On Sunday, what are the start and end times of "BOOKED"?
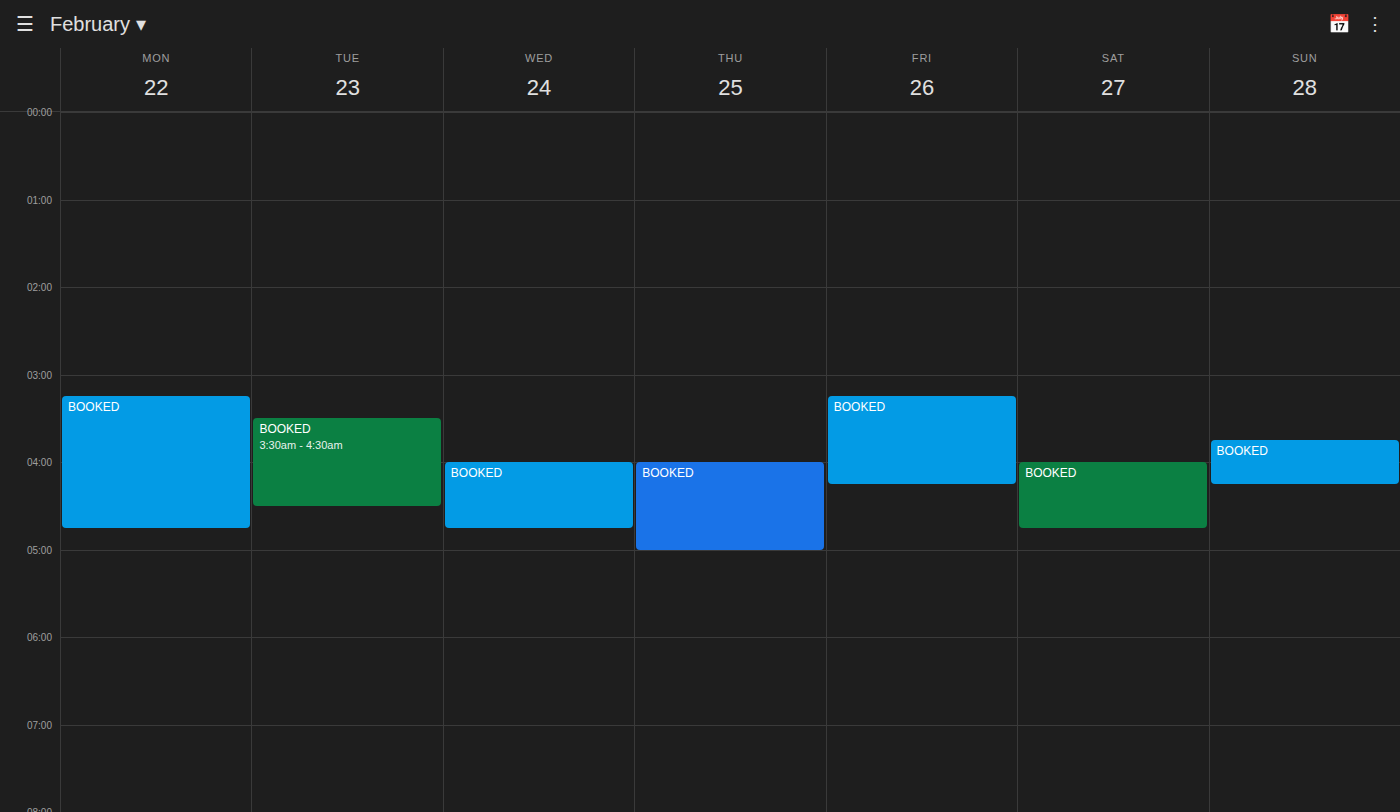
3:45 AM to 4:15 AM